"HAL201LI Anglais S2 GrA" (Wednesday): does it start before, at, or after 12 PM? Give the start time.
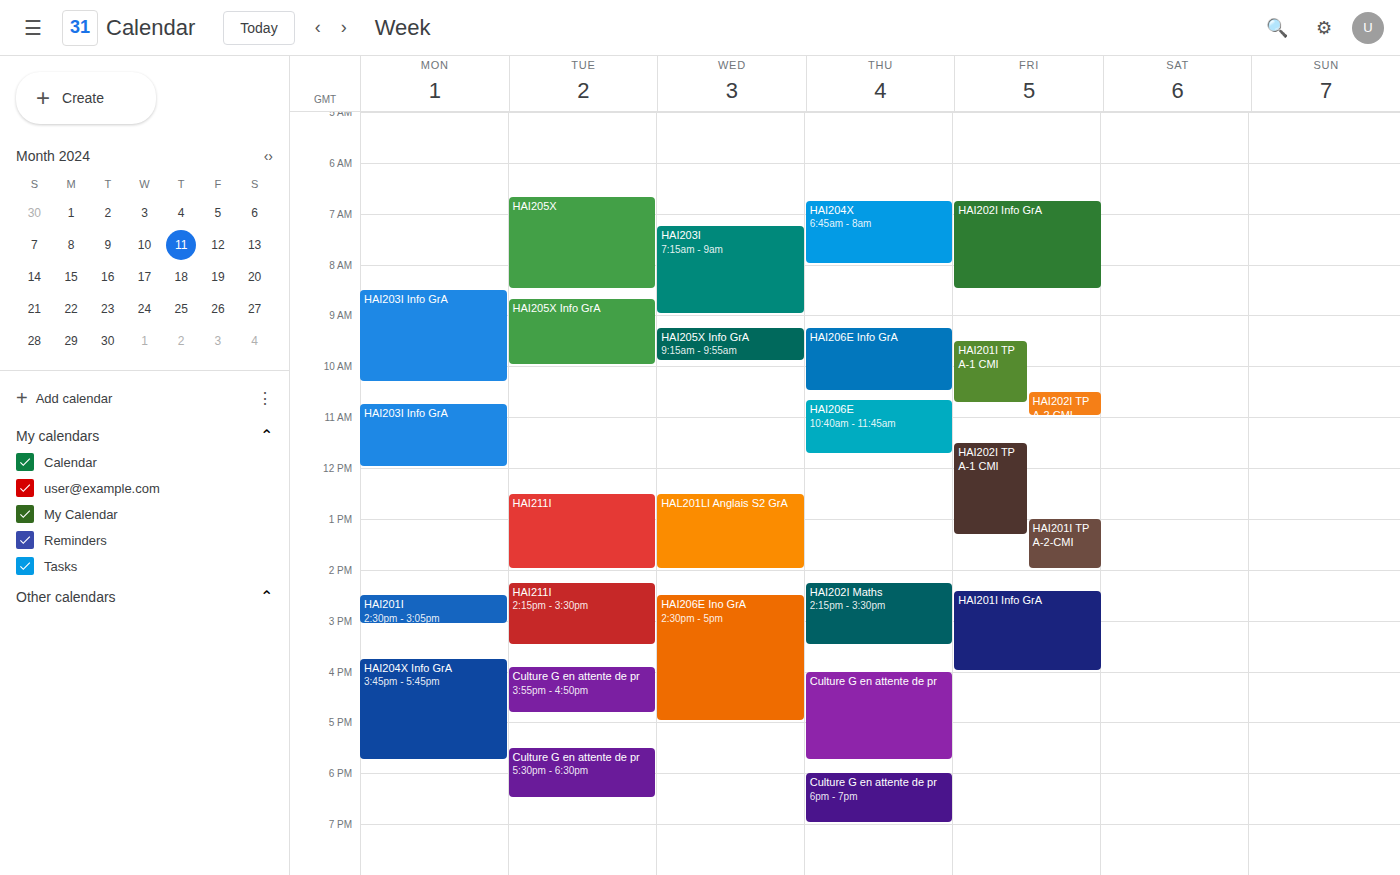
12:30 PM -- after 12 PM, 30 minutes below the 12 PM line.